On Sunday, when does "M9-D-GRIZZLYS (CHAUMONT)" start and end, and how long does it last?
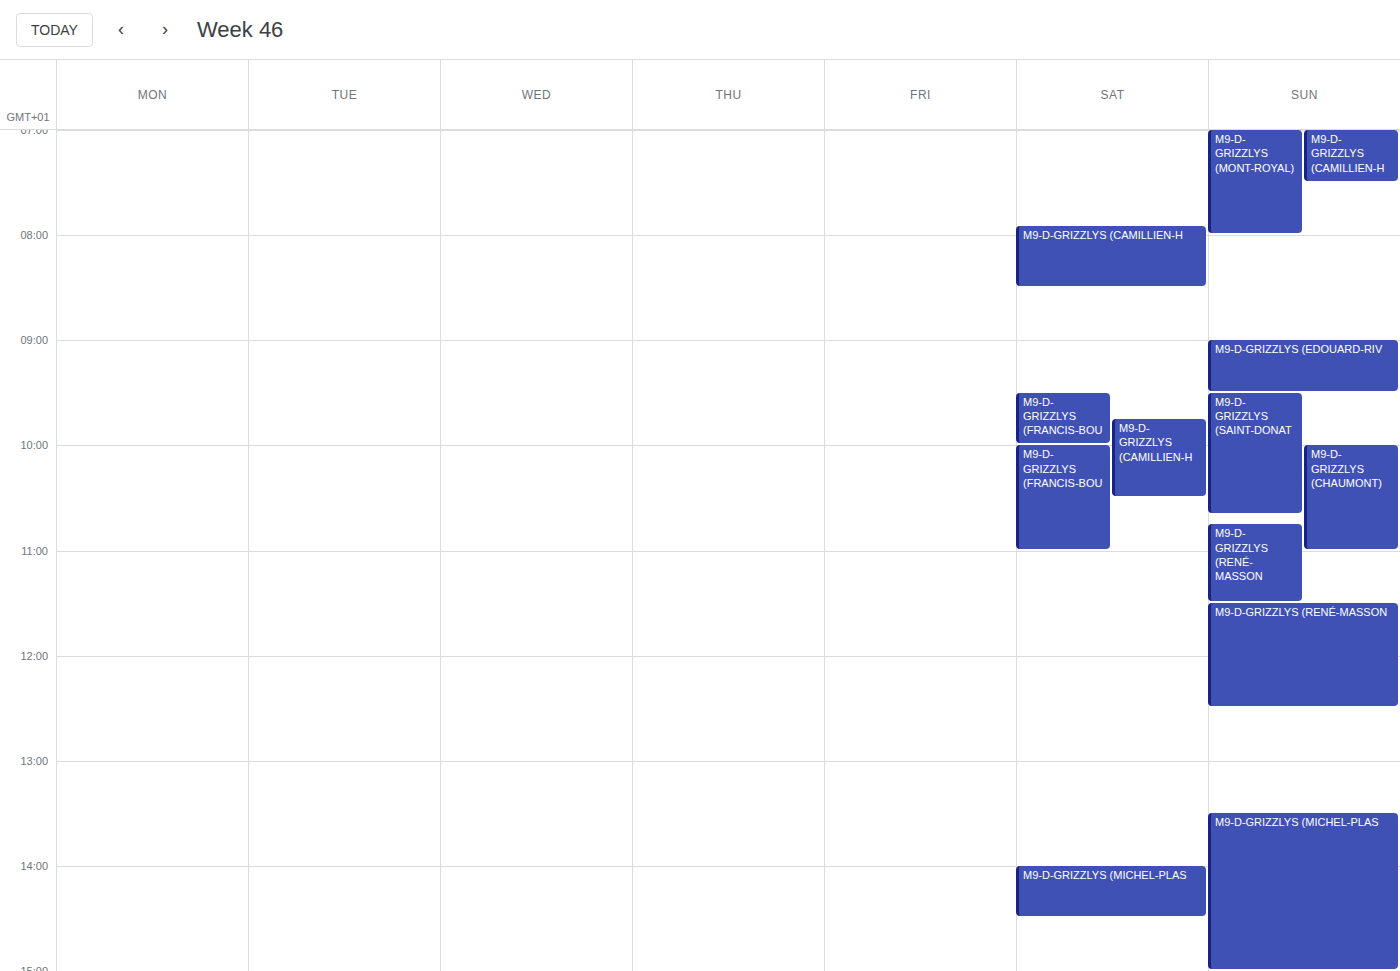
10:00 AM to 11:00 AM, 1 hour